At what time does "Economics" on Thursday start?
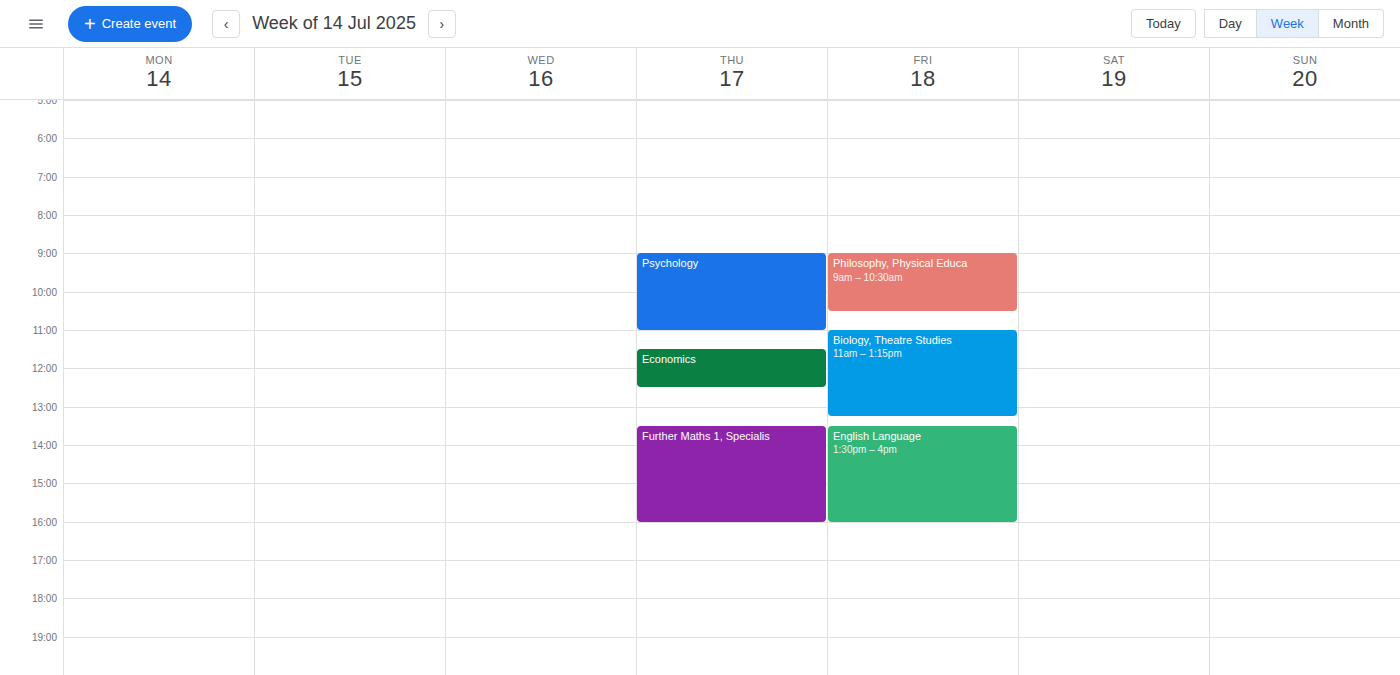
11:30 AM